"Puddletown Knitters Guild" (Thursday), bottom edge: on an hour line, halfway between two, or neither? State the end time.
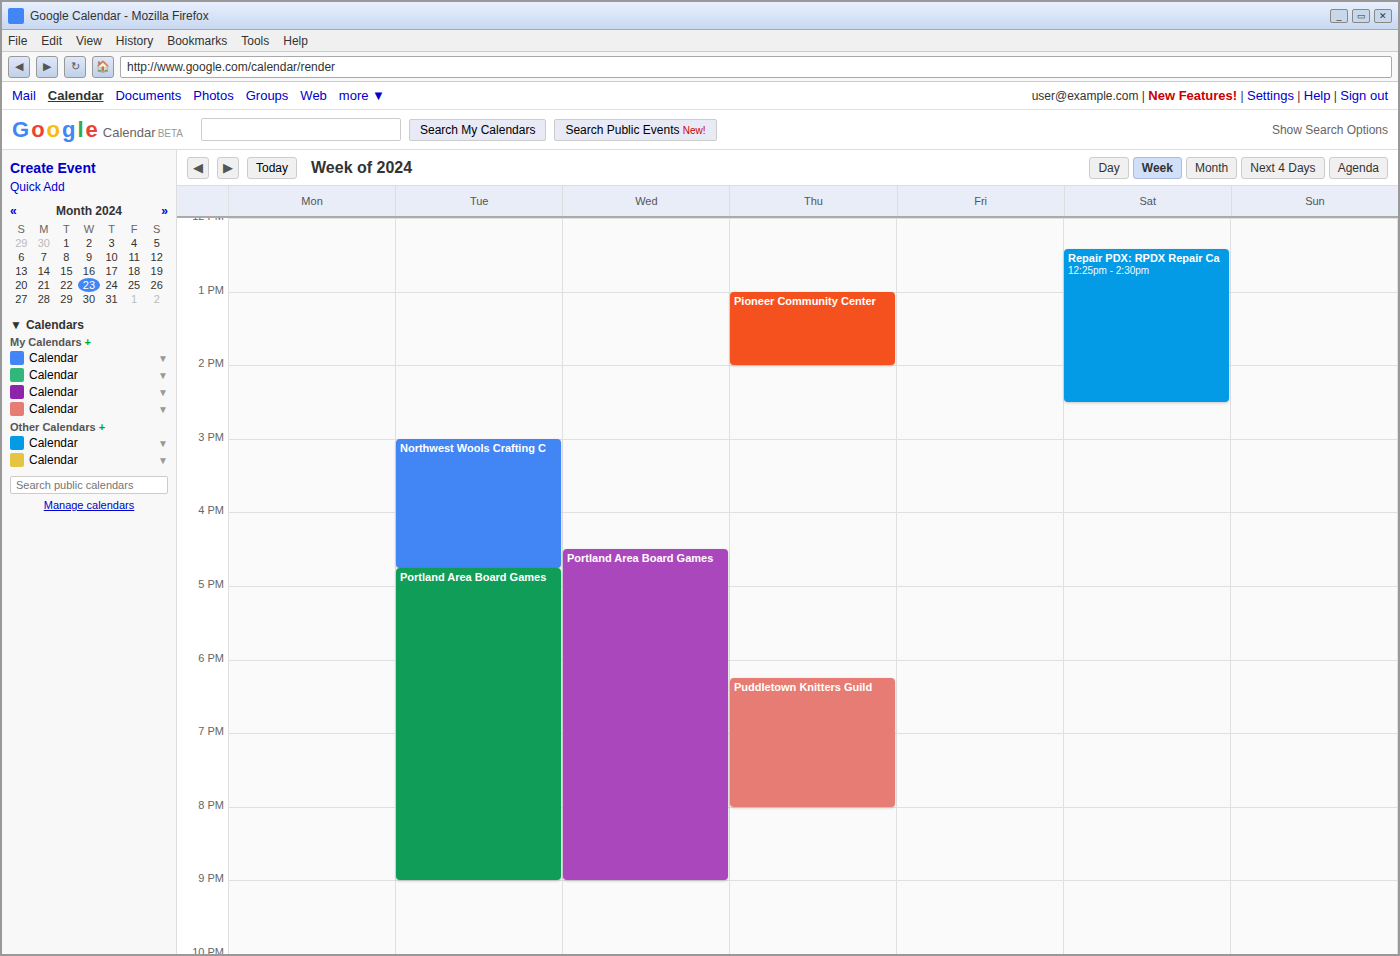
8:00 PM -- exactly on the 8 PM line.